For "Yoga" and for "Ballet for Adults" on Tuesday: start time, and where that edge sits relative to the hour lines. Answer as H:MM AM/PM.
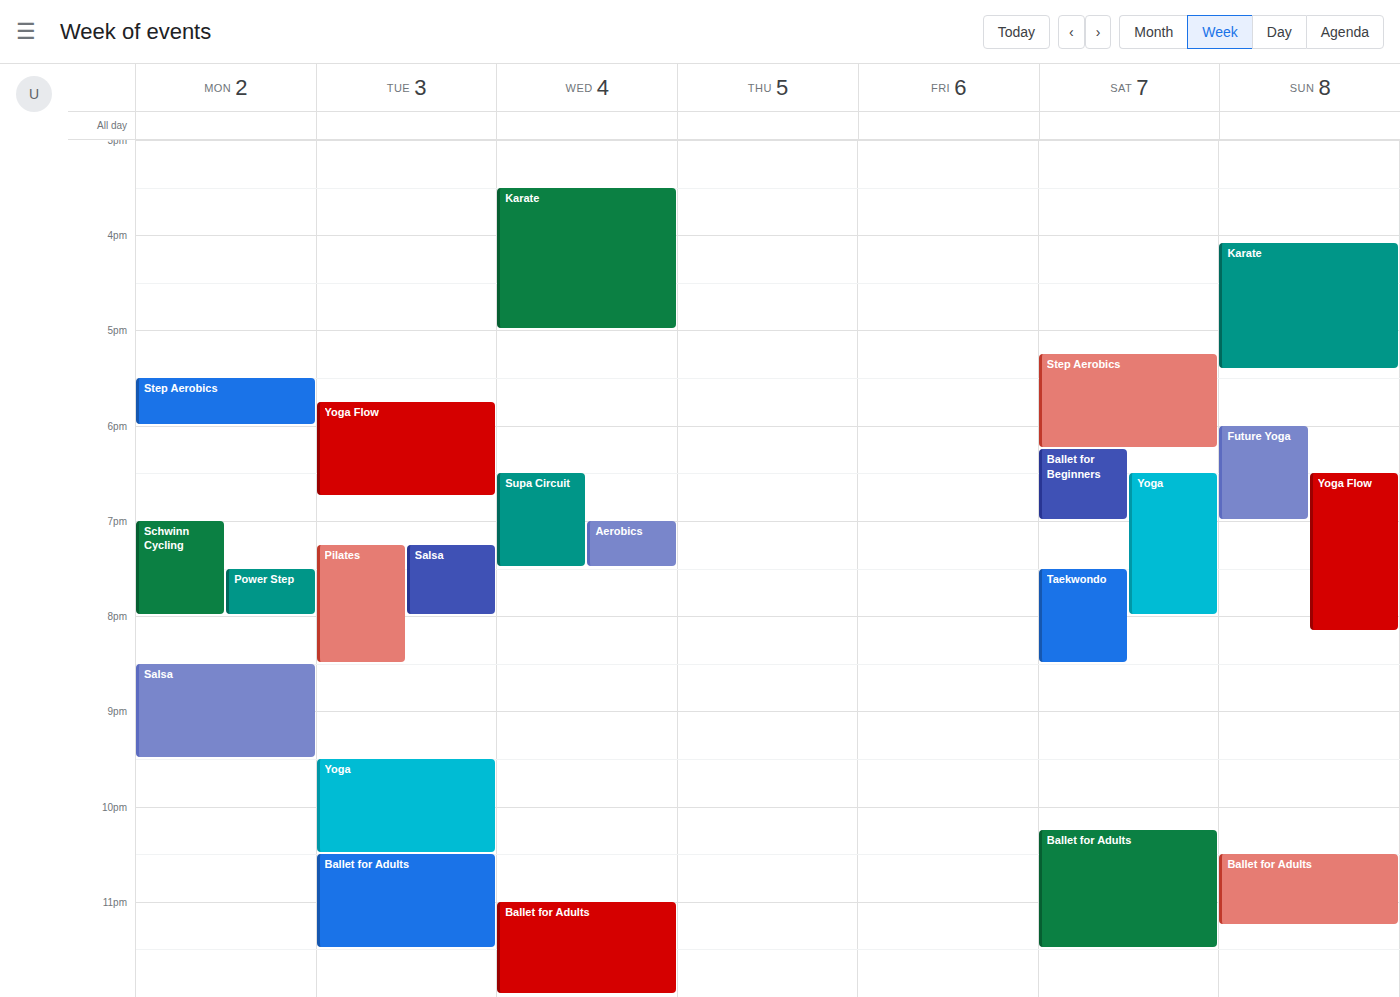
"Yoga": 9:30 PM, halfway between the 9 PM and 10 PM lines. "Ballet for Adults": 10:30 PM, halfway between the 10 PM and 11 PM lines.